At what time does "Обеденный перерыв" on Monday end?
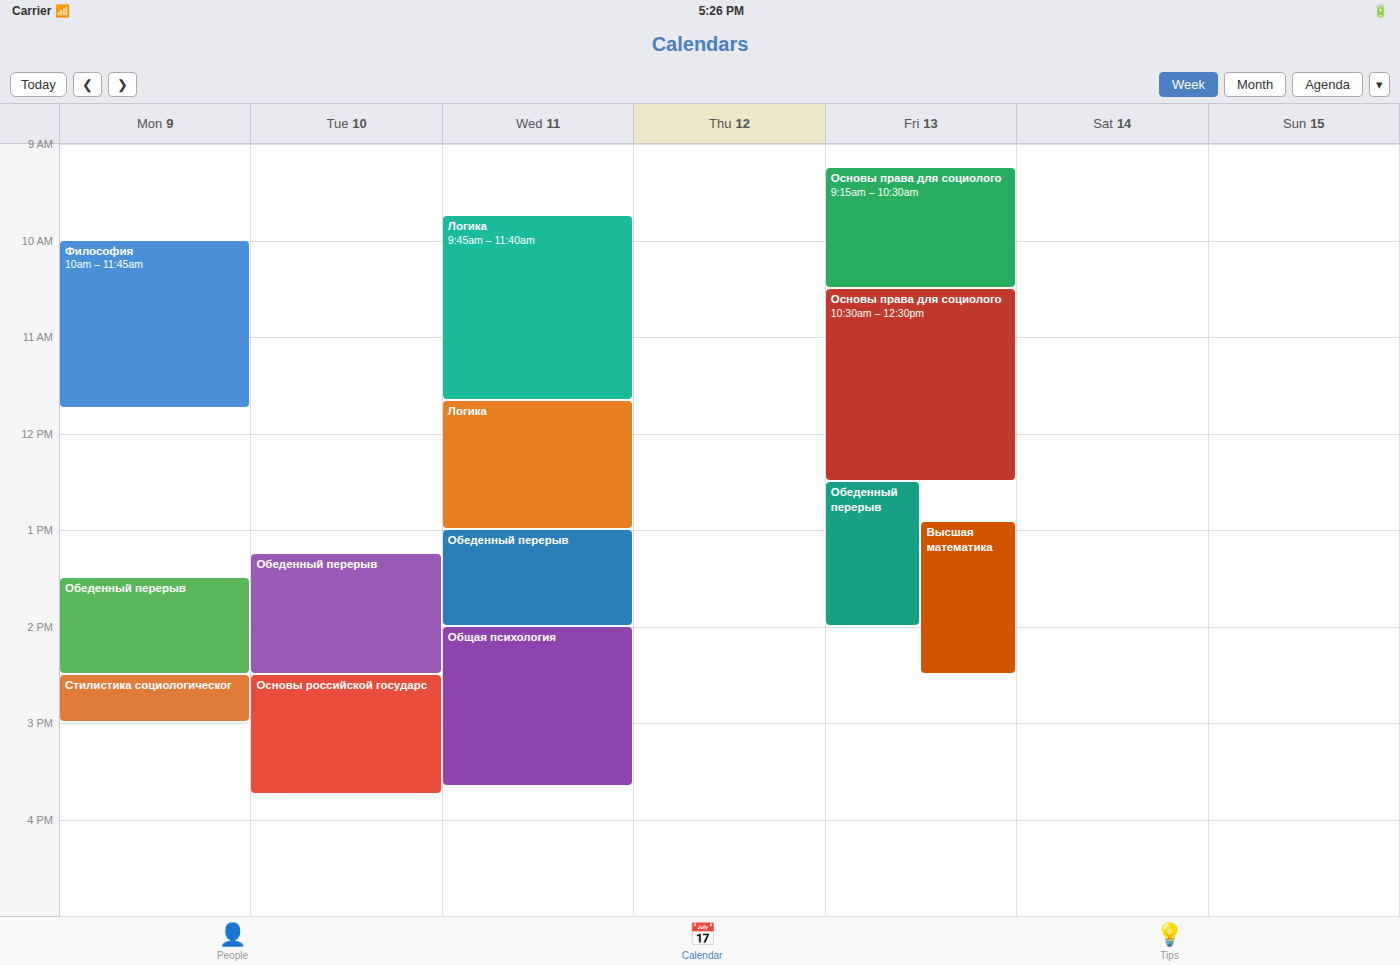
2:30 PM